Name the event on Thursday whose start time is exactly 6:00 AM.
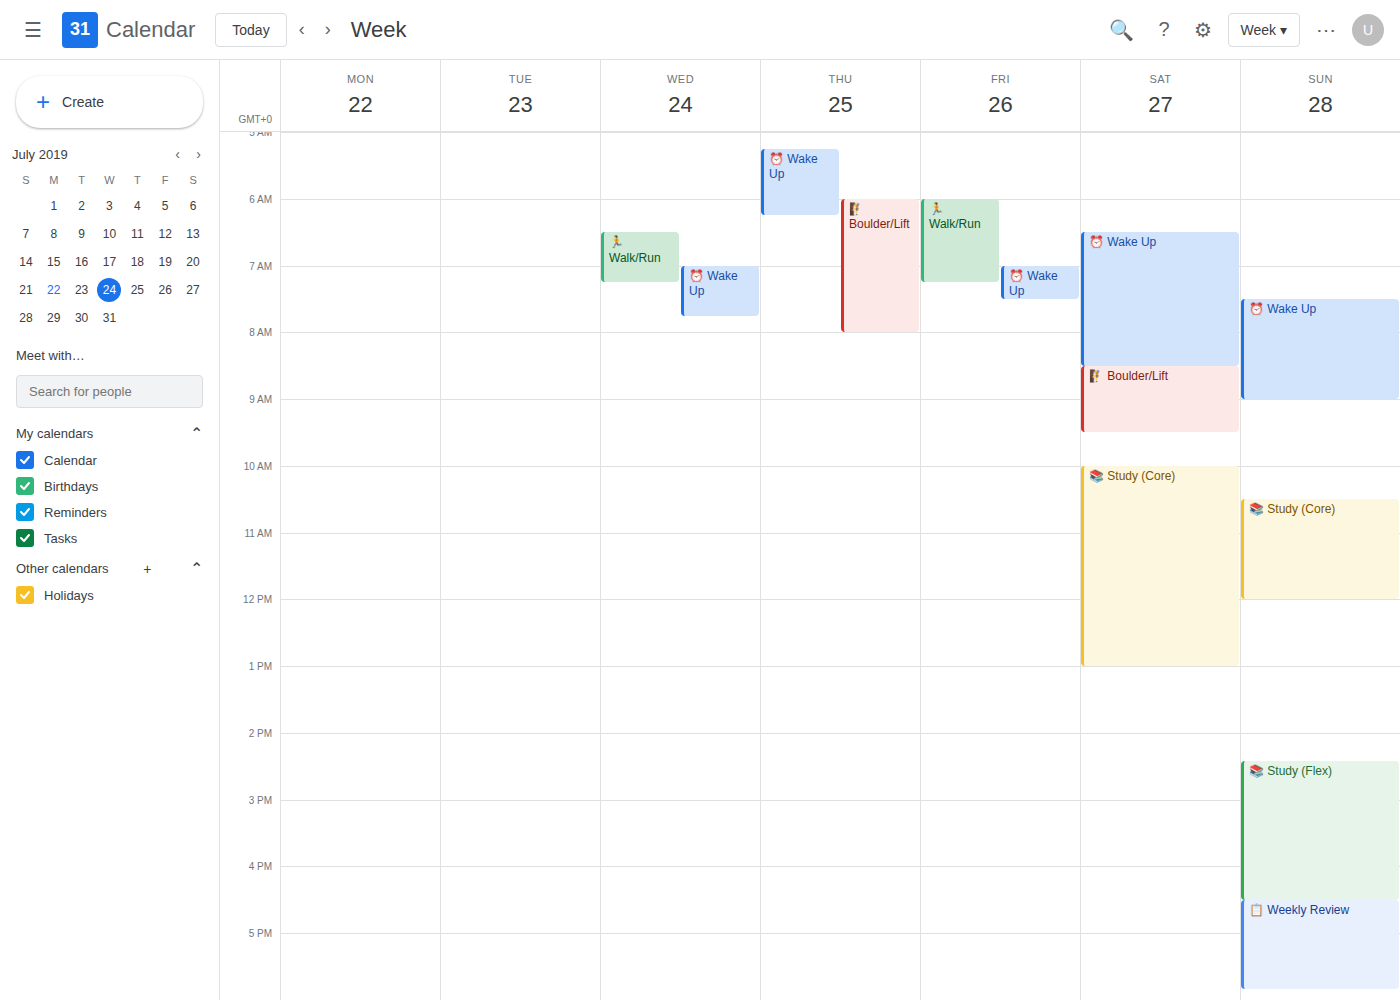
"🧗 Boulder/Lift"